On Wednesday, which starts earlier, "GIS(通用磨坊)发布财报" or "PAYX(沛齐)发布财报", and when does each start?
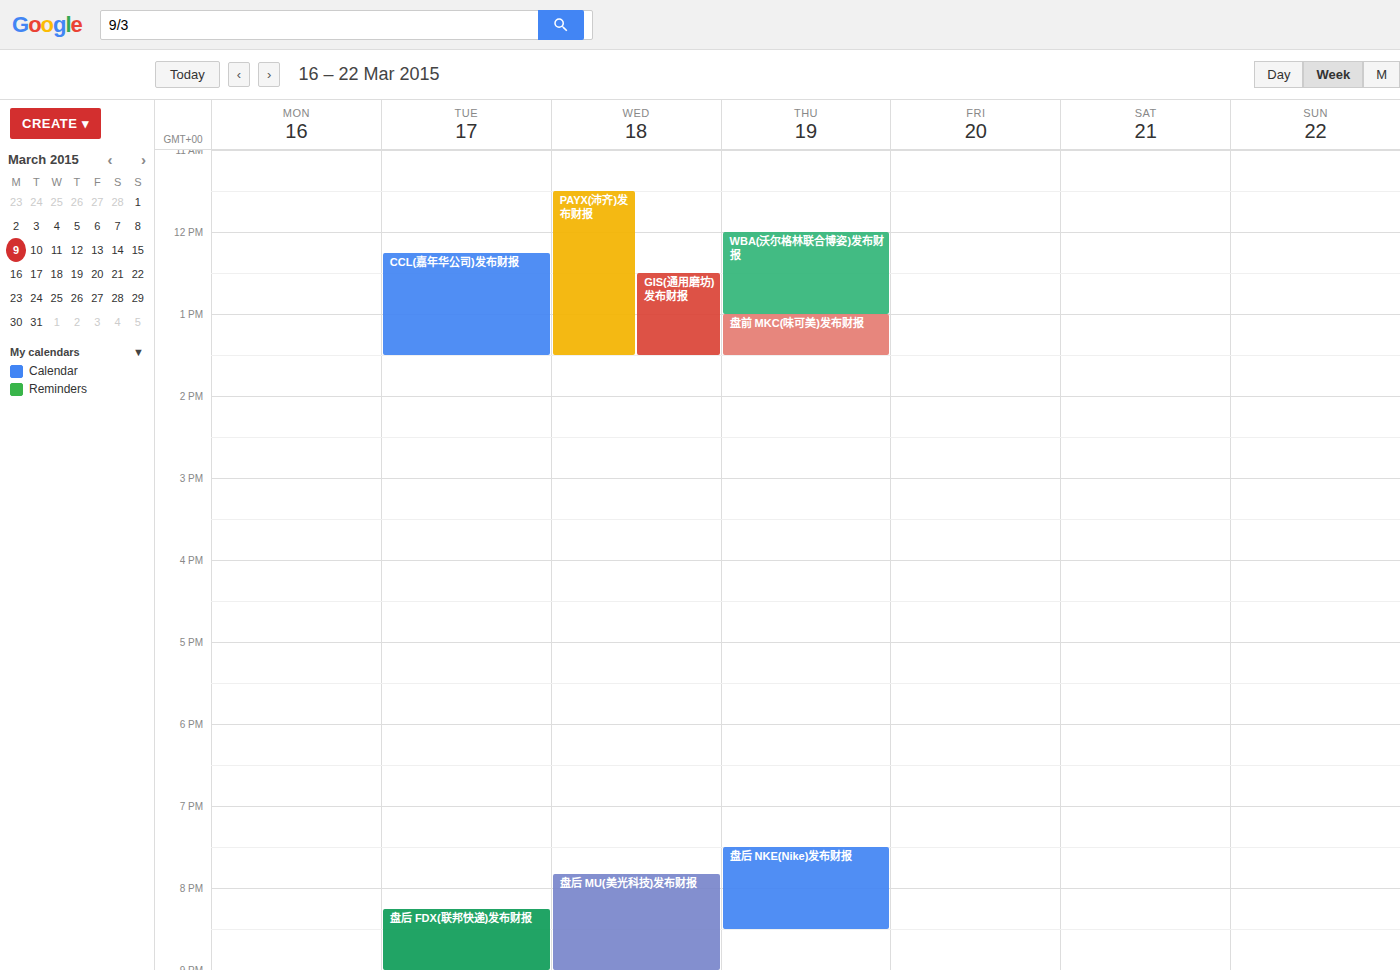
"PAYX(沛齐)发布财报" 11:30 AM; "GIS(通用磨坊)发布财报" 12:30 PM.